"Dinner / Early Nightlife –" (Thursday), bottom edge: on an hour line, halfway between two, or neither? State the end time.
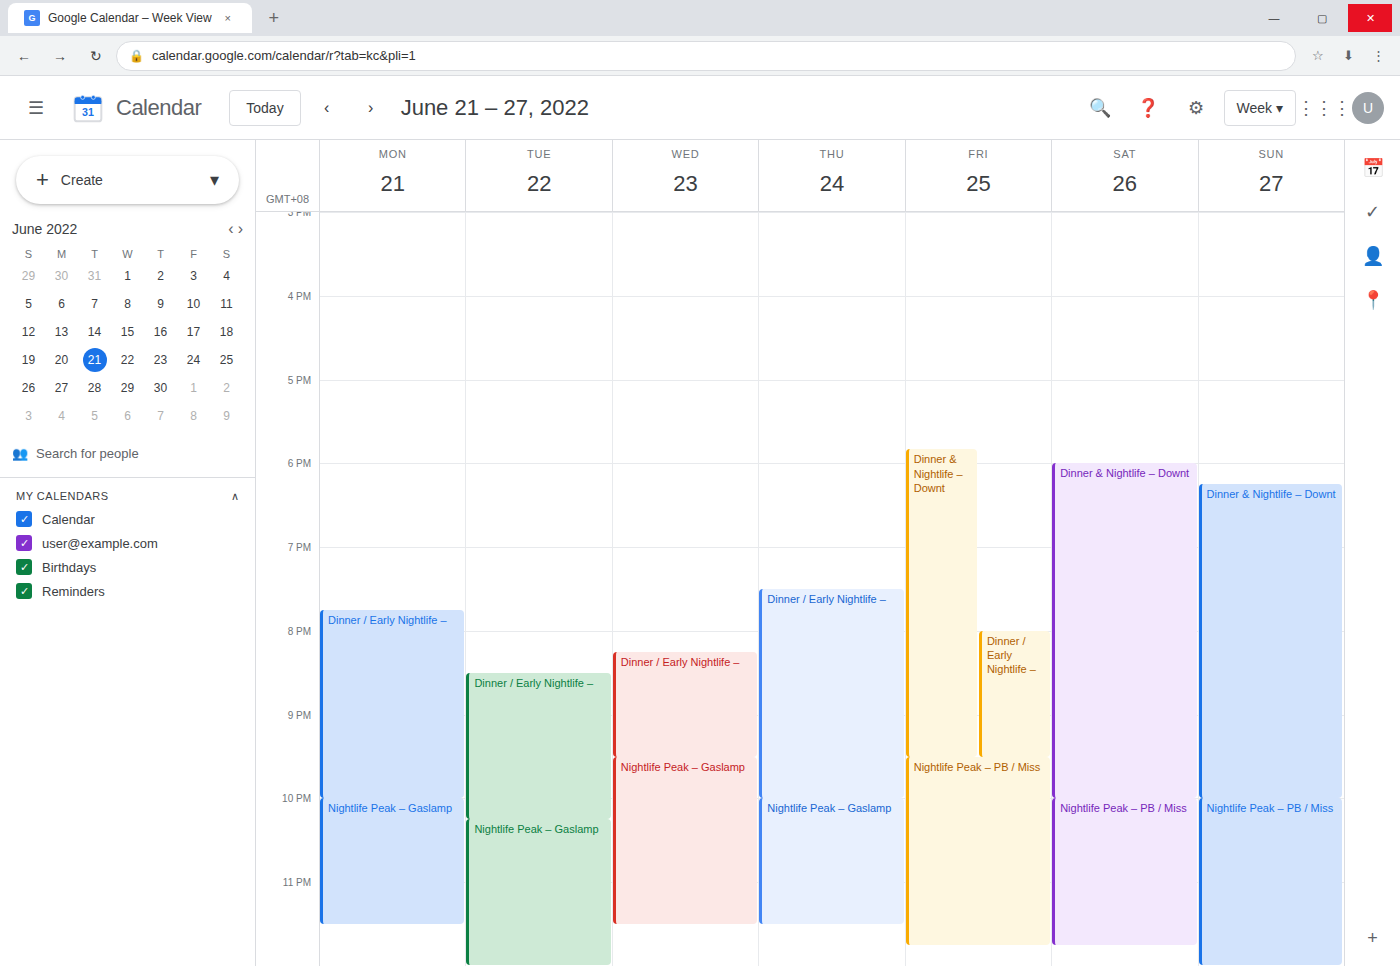
22:00 -- exactly on the 22:00 line.